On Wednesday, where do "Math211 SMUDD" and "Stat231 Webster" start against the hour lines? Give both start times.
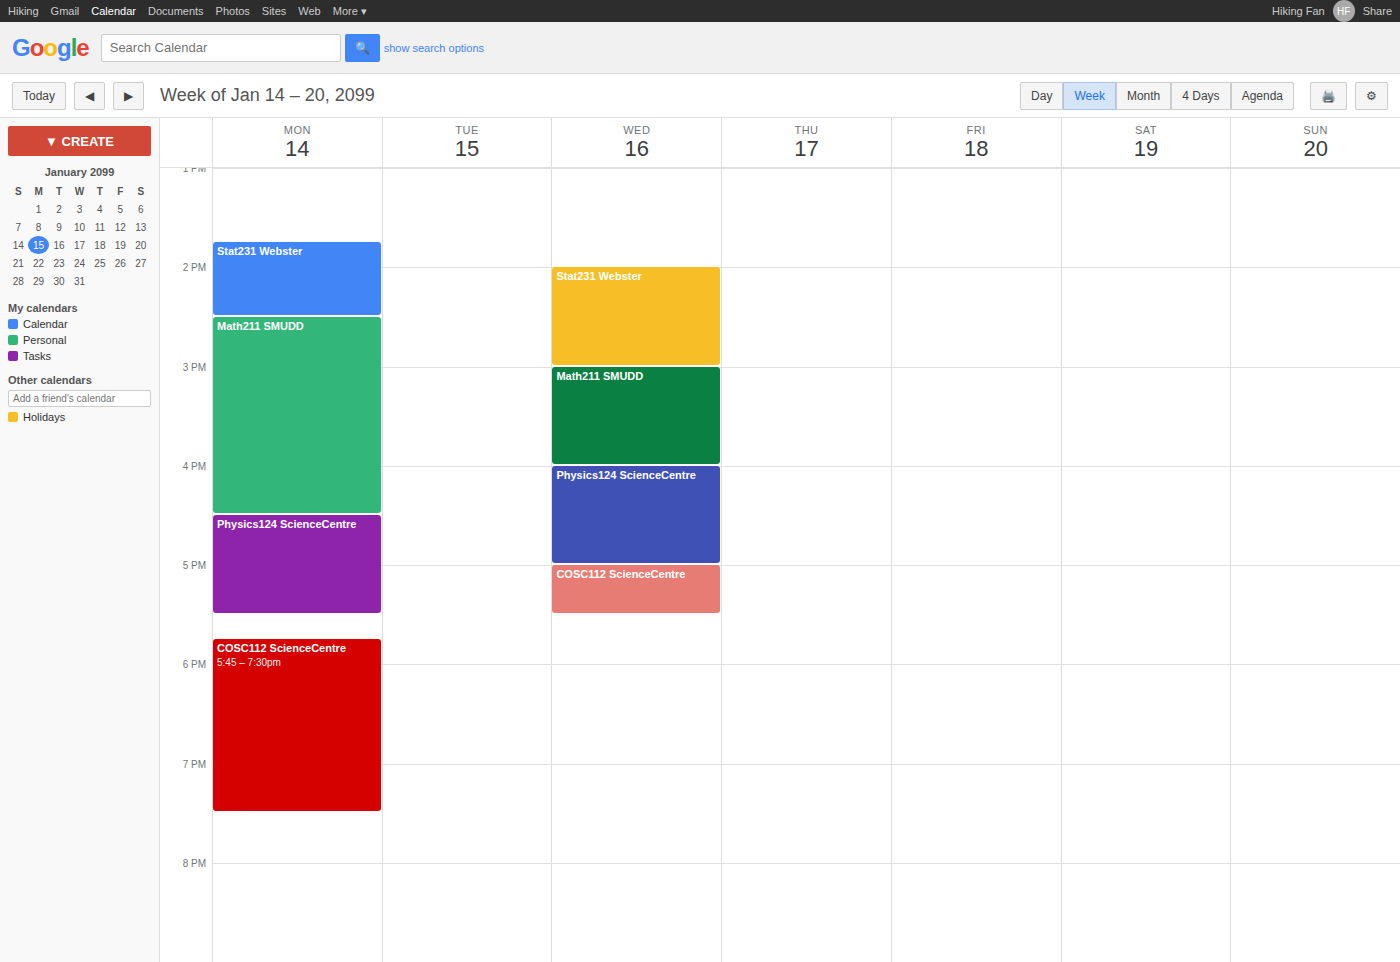
"Math211 SMUDD": 3:00 PM, exactly on the 3 PM line. "Stat231 Webster": 2:00 PM, exactly on the 2 PM line.